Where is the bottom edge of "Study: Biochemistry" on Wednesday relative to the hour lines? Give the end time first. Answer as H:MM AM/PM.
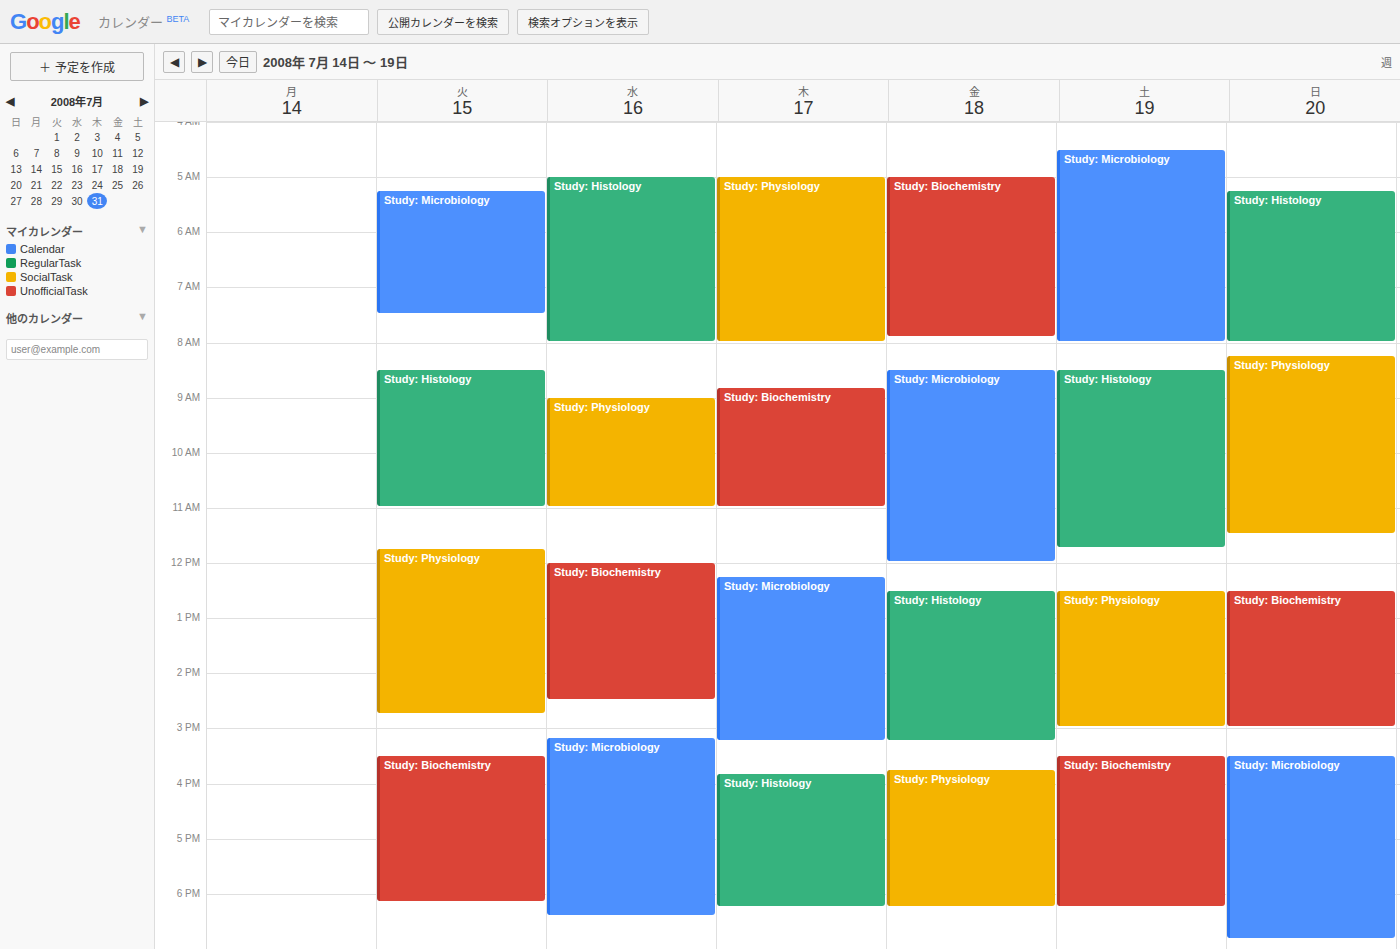
2:30 PM -- halfway between the 2 PM and 3 PM lines.